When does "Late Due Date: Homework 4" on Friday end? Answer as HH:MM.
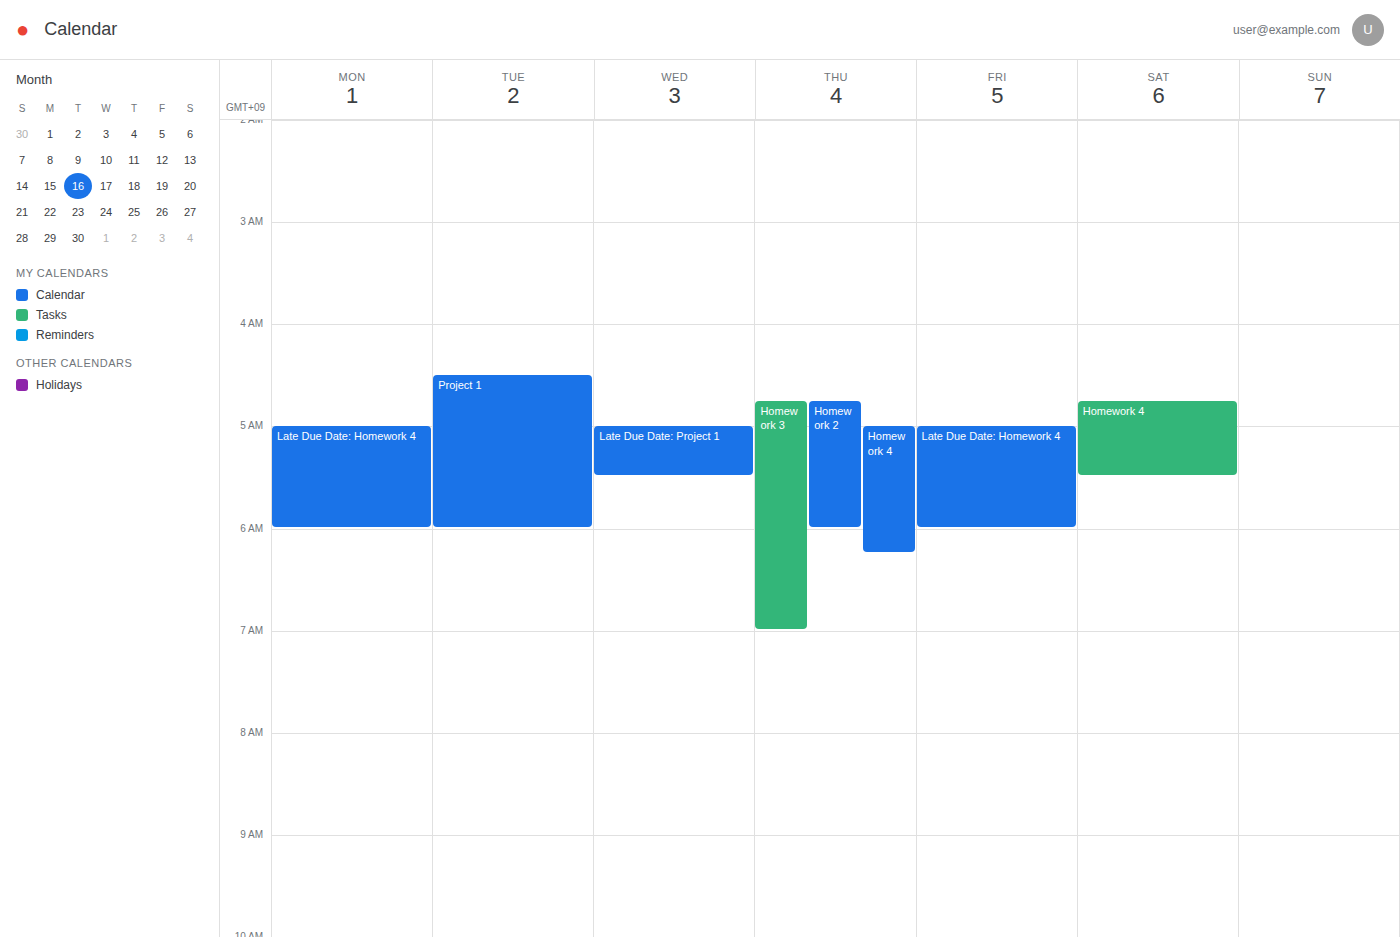
06:00